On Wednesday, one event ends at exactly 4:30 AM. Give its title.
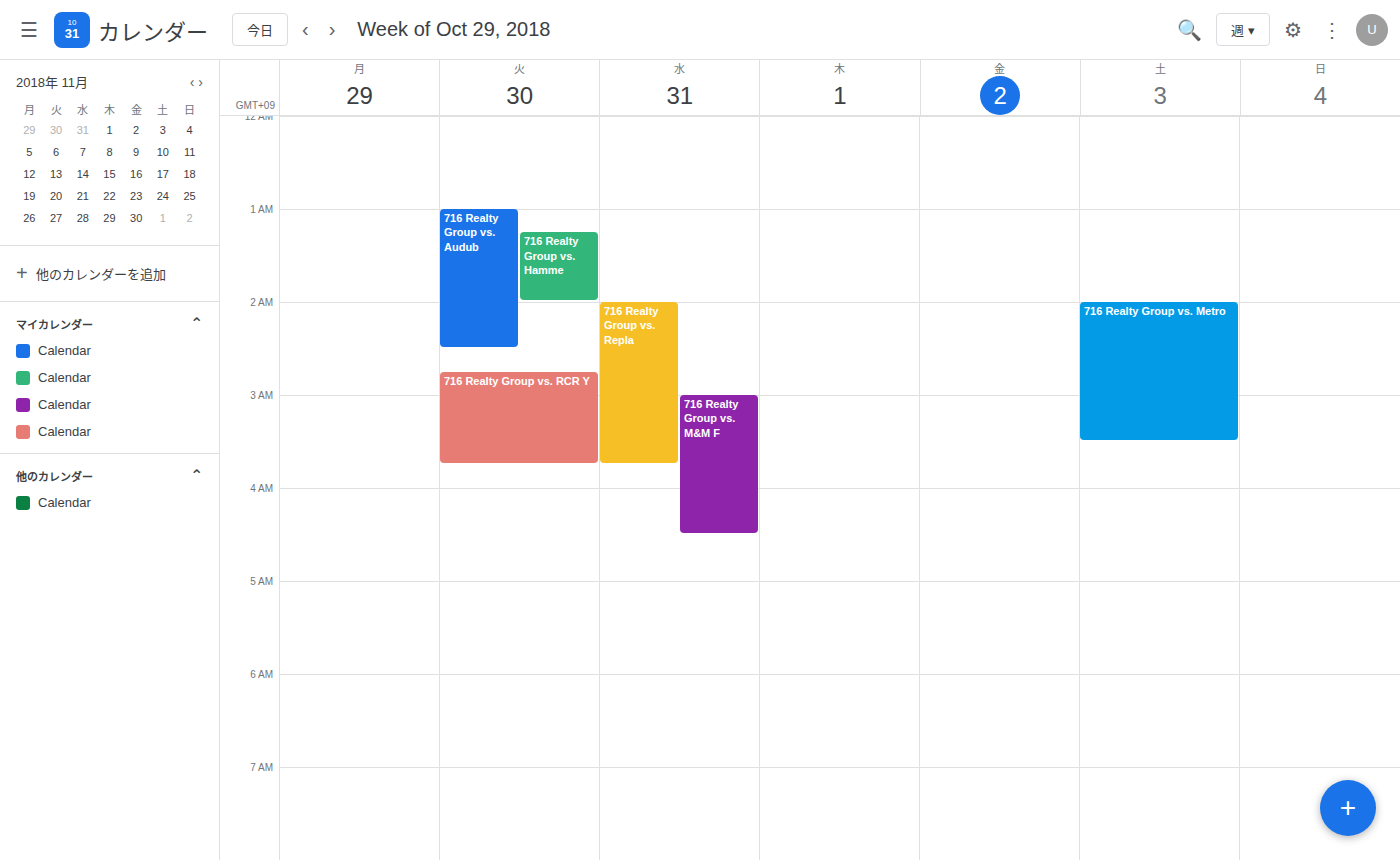
"716 Realty Group vs. M&M F"